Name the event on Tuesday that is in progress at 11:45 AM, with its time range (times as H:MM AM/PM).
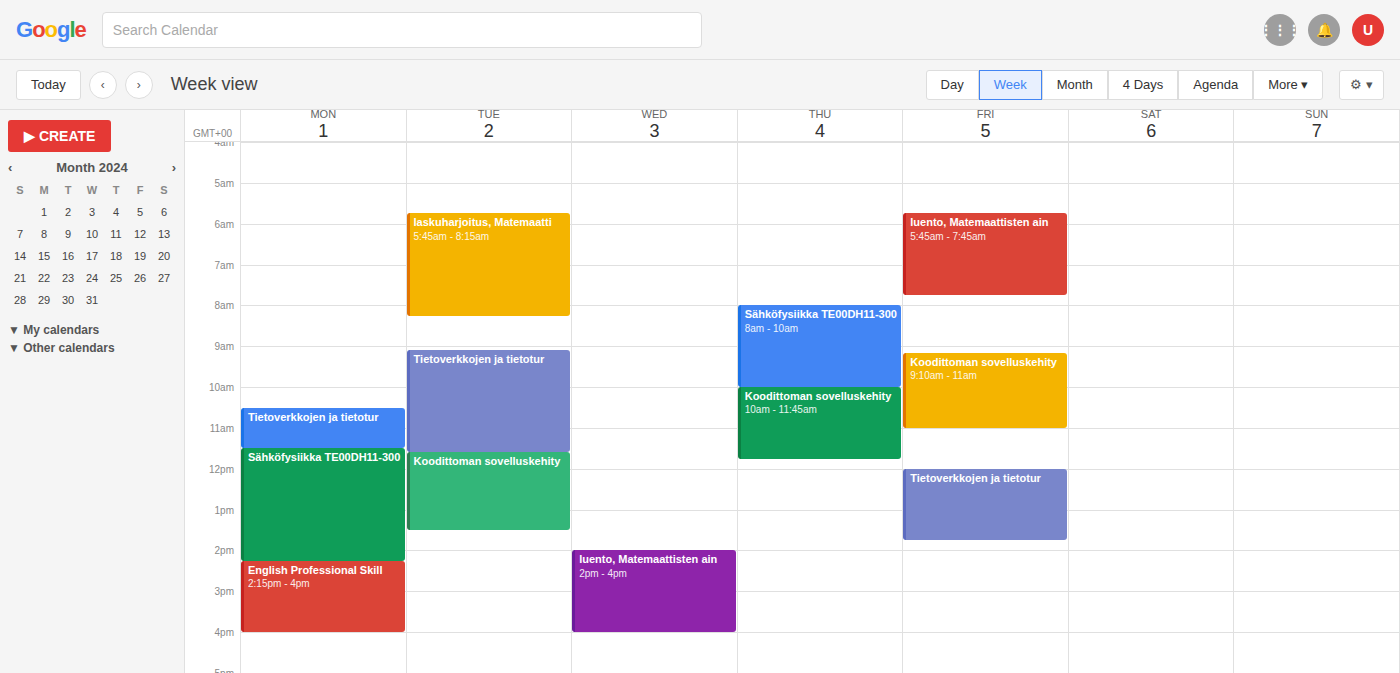
"Koodittoman sovelluskehity", 11:35 AM to 1:30 PM